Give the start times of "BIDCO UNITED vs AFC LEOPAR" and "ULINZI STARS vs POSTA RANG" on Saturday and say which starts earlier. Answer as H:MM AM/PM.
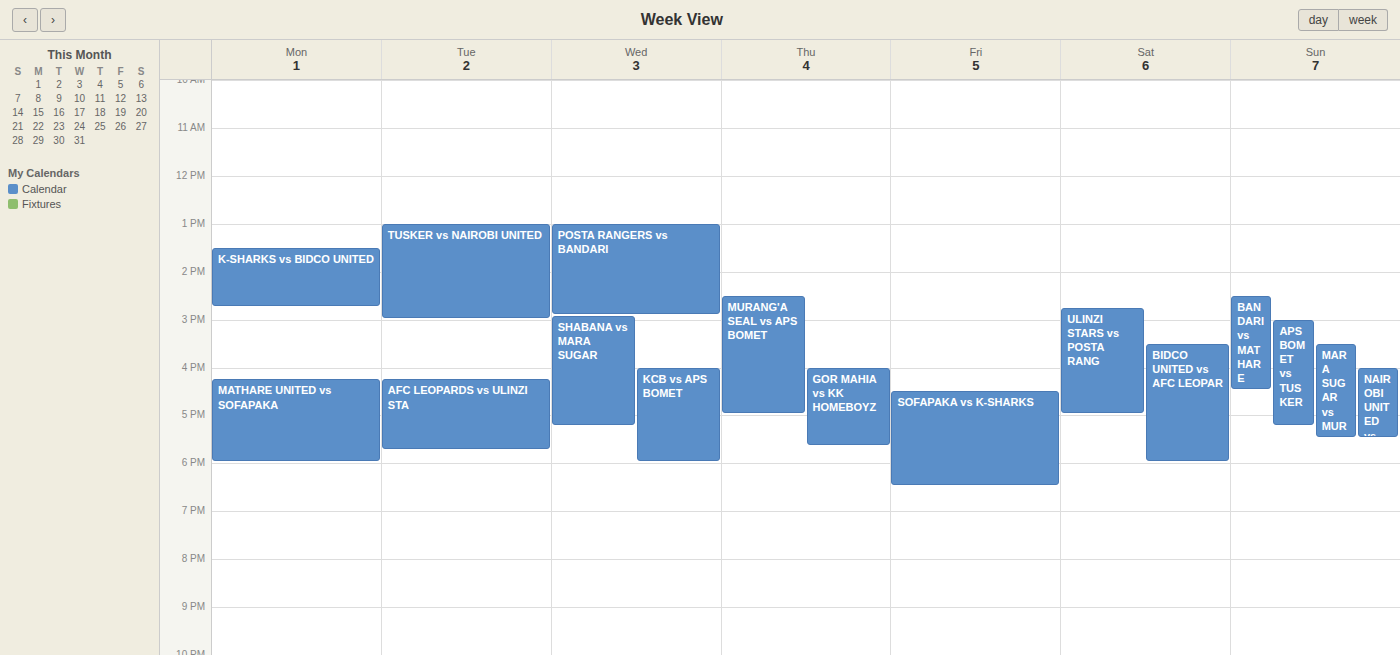
"ULINZI STARS vs POSTA RANG" 2:45 PM; "BIDCO UNITED vs AFC LEOPAR" 3:30 PM.